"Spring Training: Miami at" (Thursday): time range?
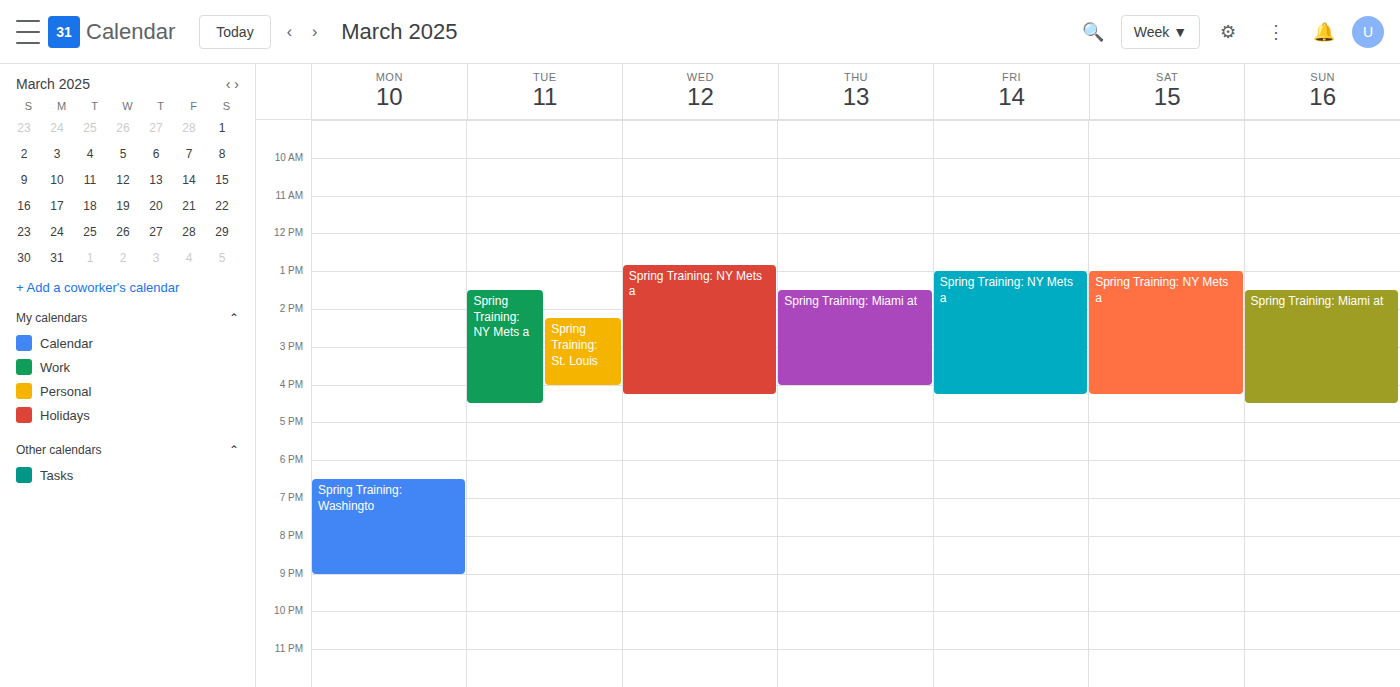
1:30 PM to 4:00 PM